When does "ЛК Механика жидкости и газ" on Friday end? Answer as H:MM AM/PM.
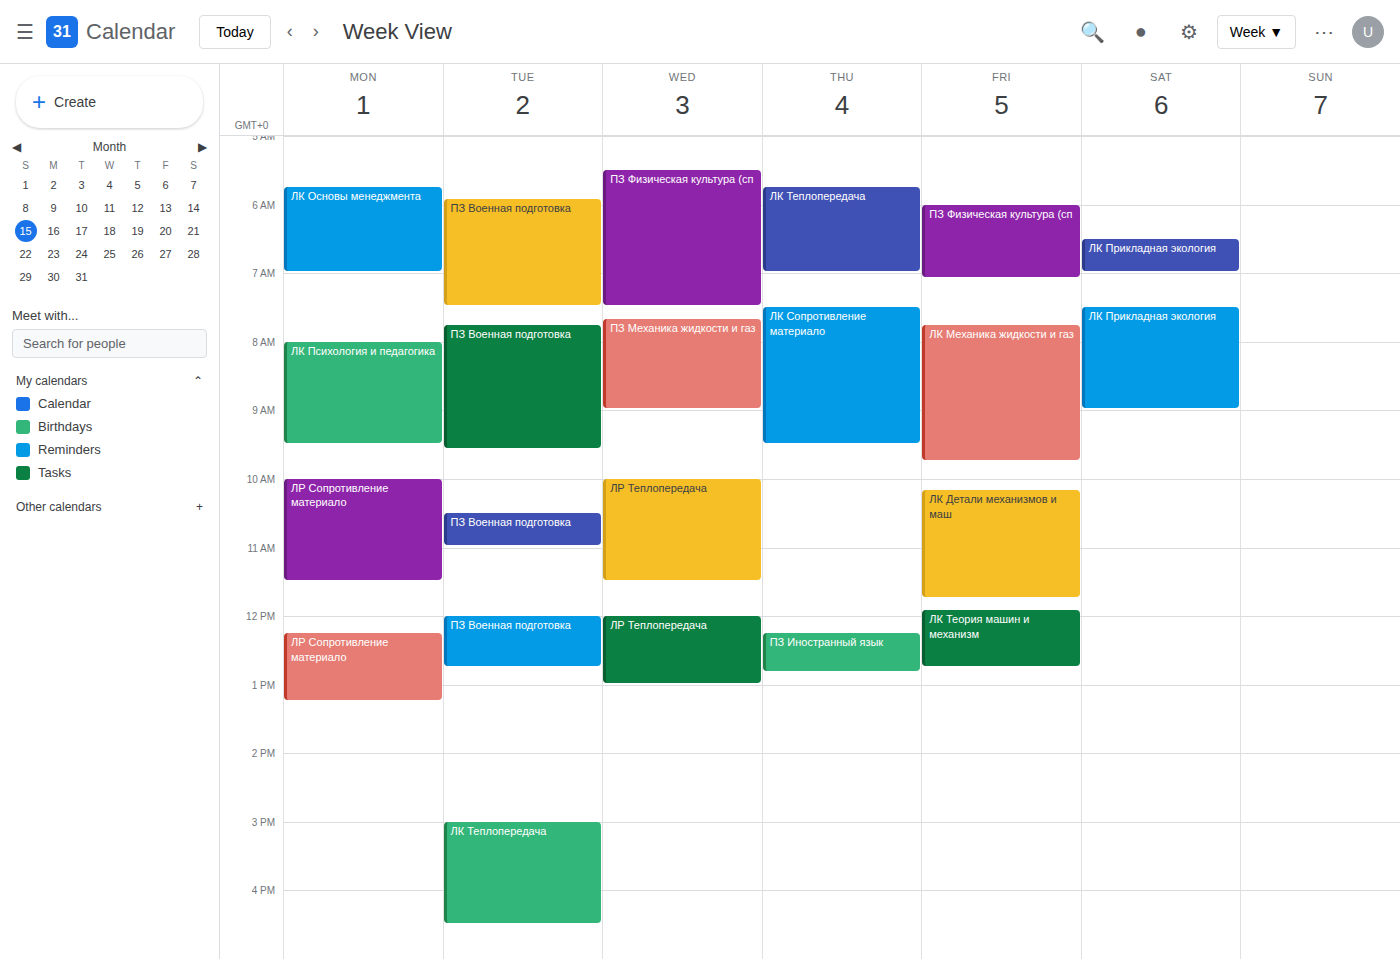
9:45 AM